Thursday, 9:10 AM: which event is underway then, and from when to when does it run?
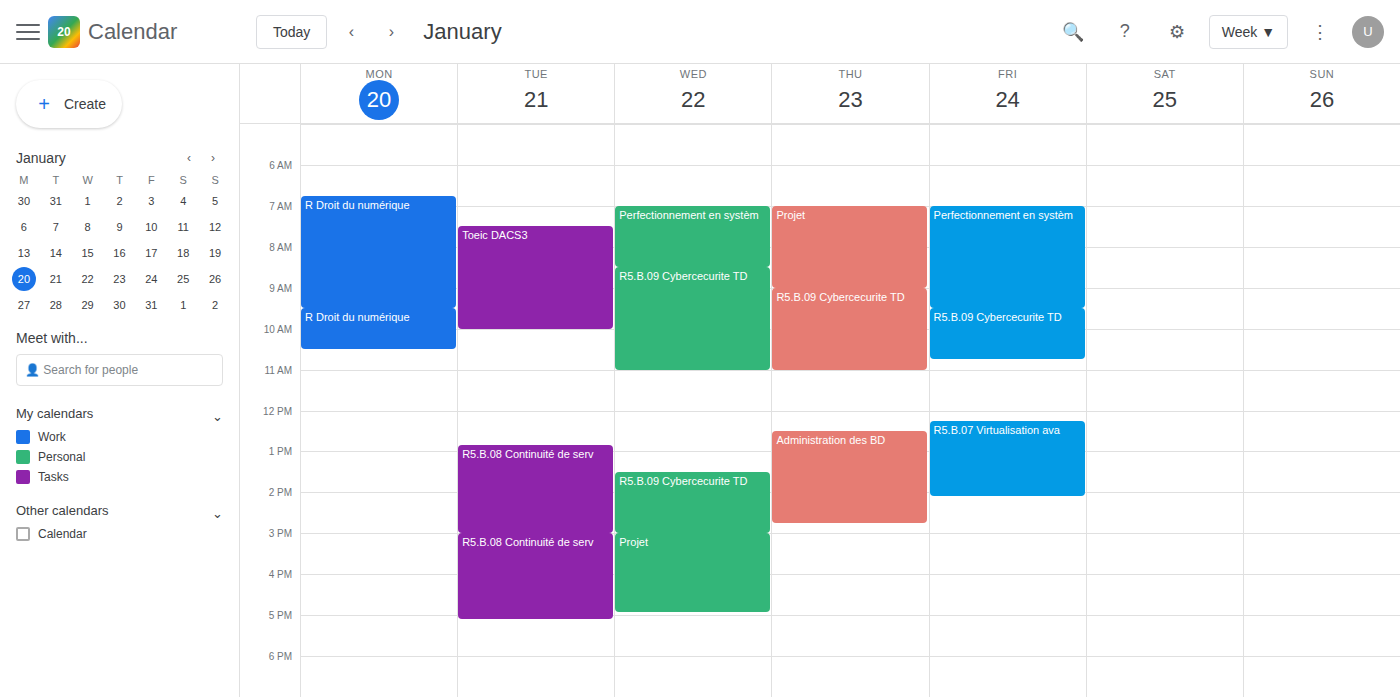
"R5.B.09 Cybercecurite TD", 9:00 AM to 11:00 AM